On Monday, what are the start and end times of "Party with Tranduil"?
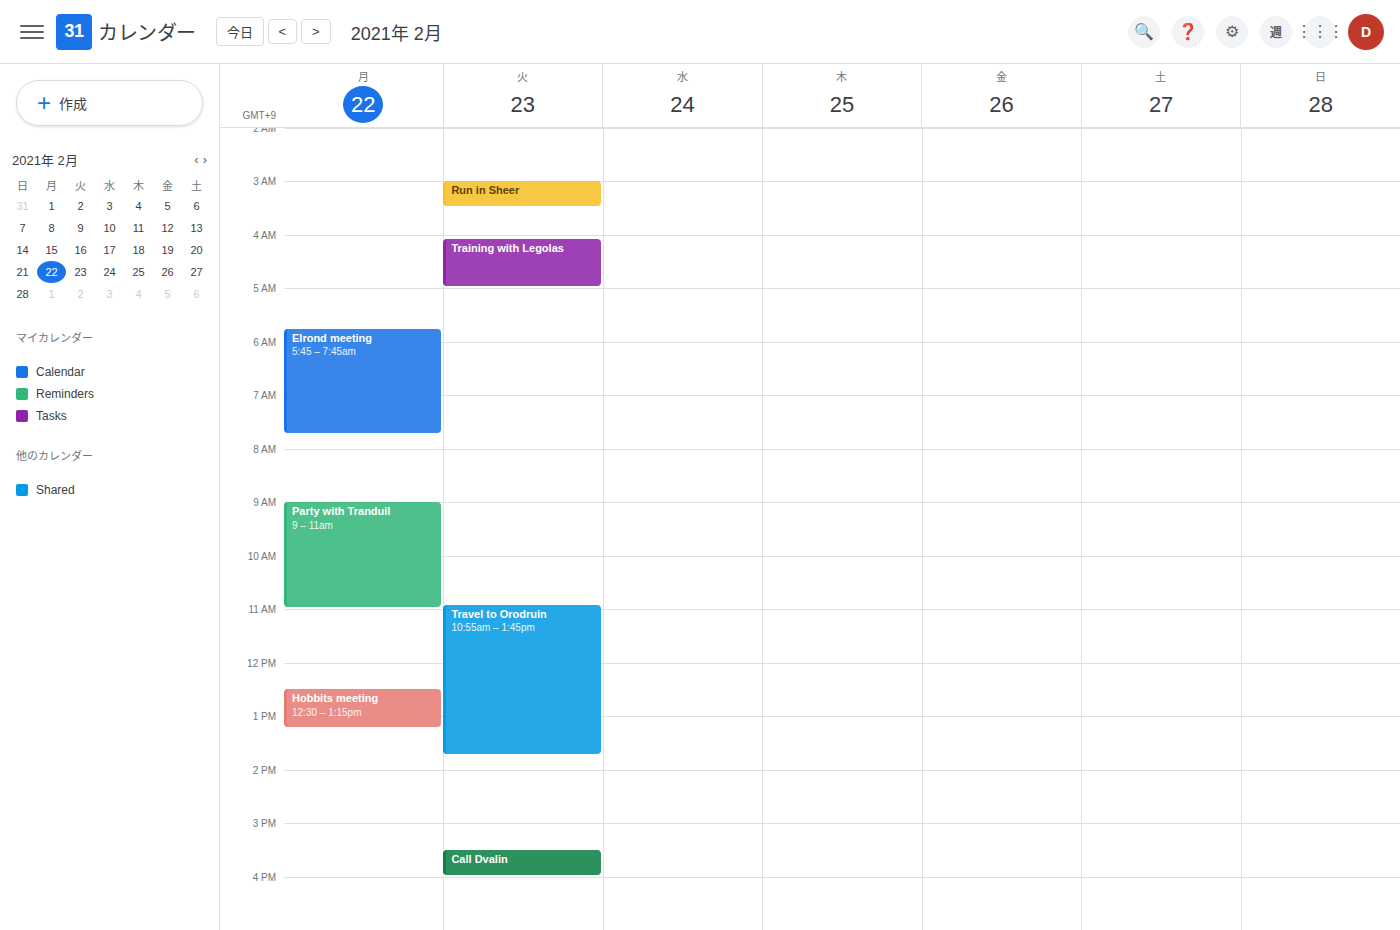
9:00 AM to 11:00 AM